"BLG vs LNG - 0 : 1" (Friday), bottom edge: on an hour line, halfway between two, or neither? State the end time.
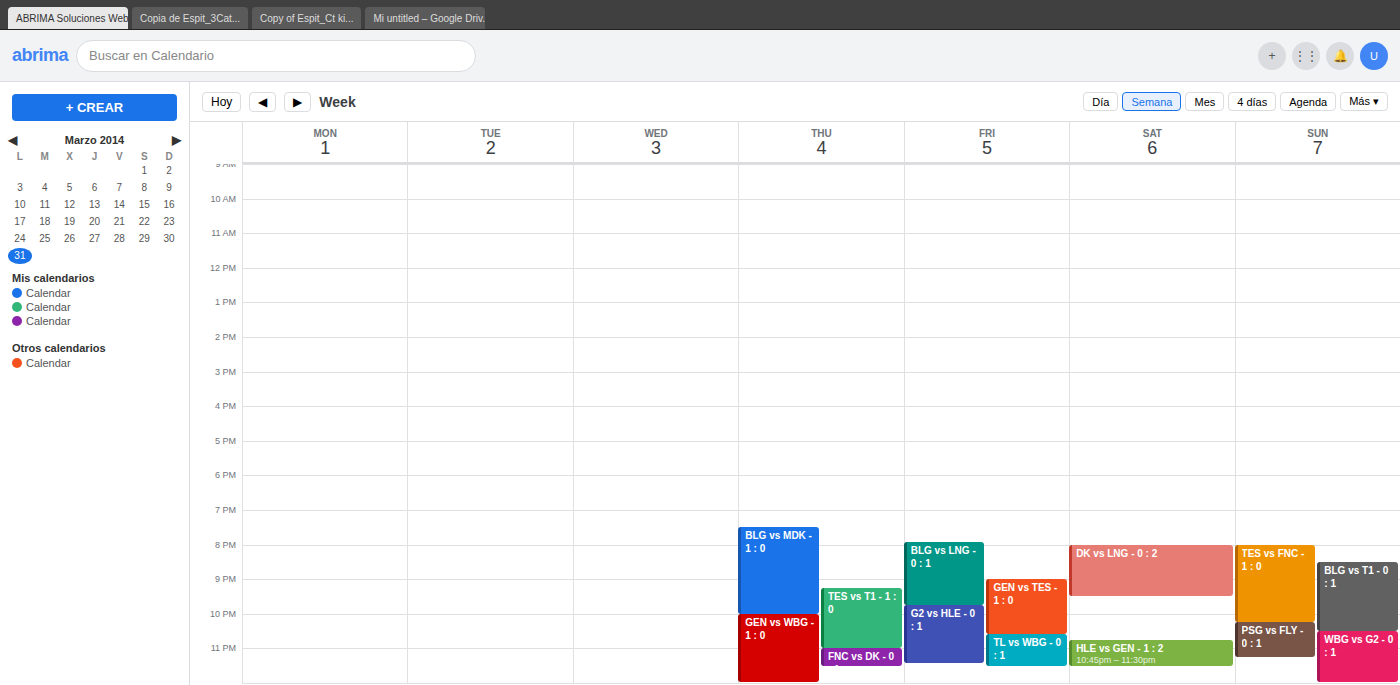
21:45 -- neither: three quarters of the way from the 21:00 line to the 22:00 line.